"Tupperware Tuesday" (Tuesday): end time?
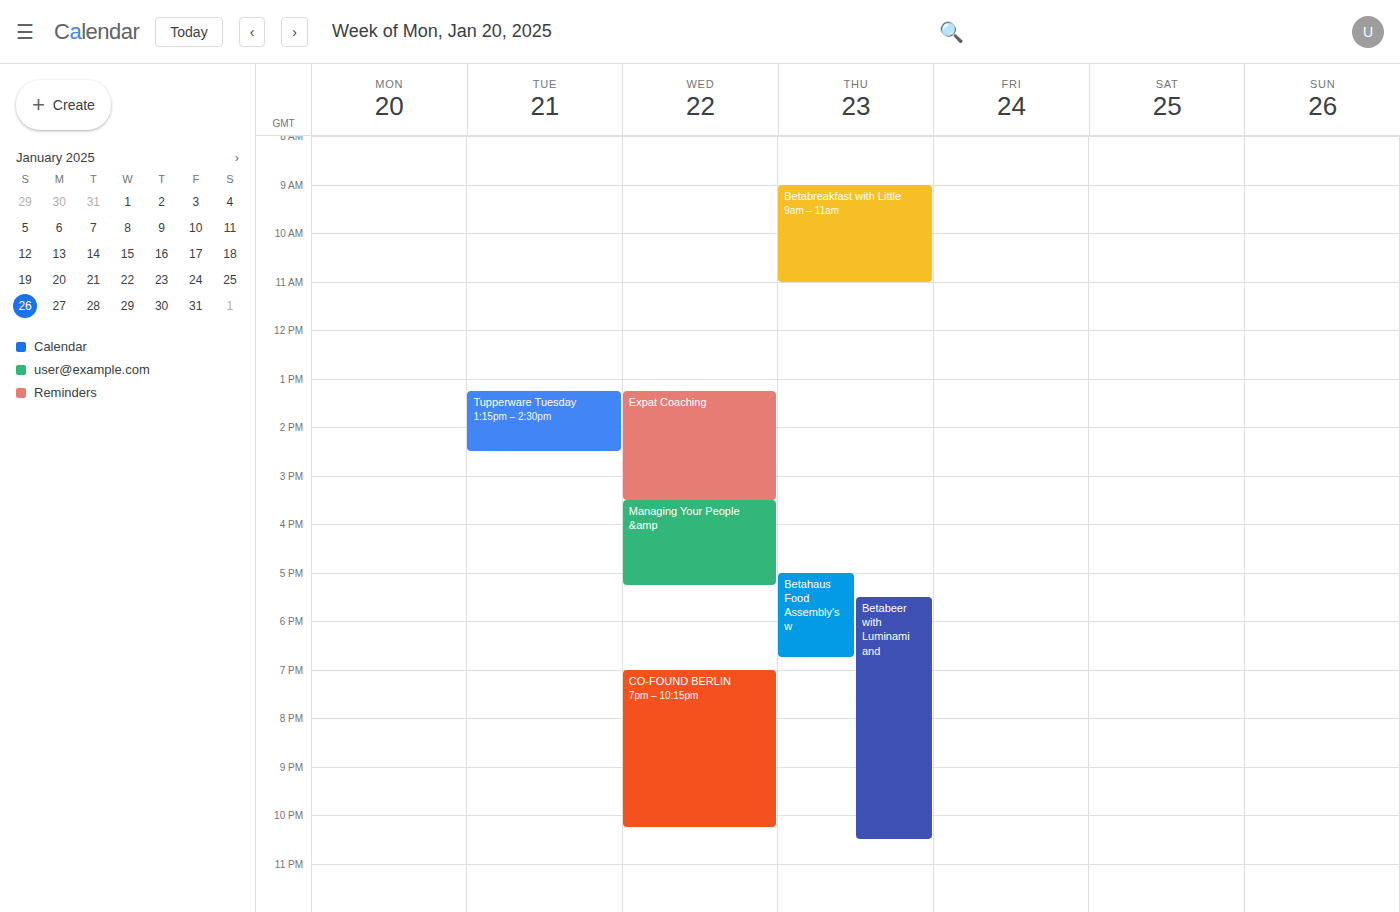
14:30